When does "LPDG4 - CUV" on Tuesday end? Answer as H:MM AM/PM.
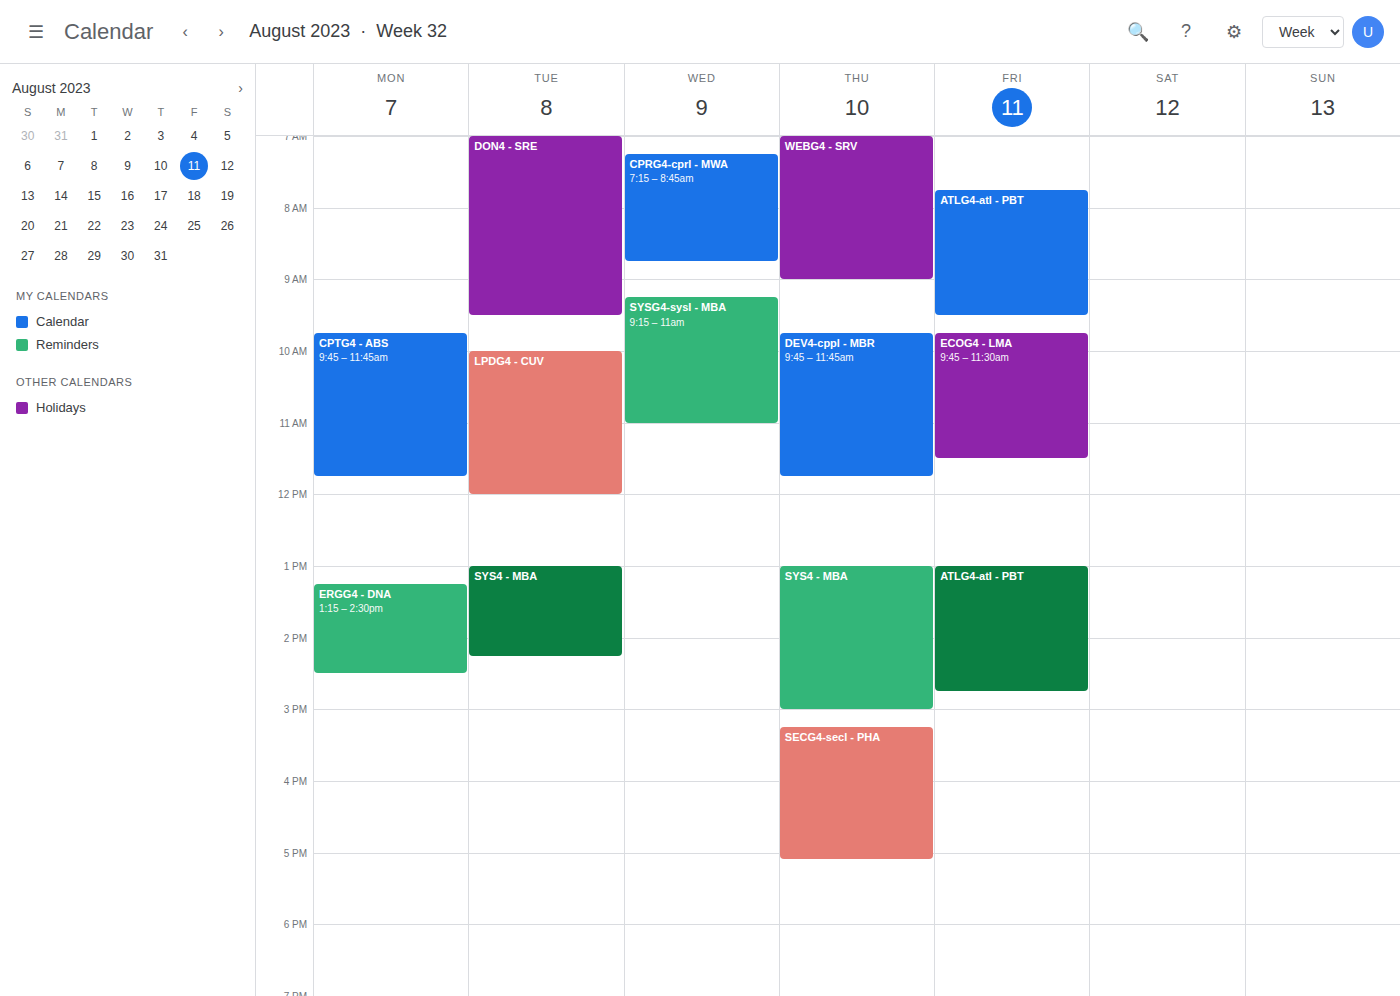
12:00 PM